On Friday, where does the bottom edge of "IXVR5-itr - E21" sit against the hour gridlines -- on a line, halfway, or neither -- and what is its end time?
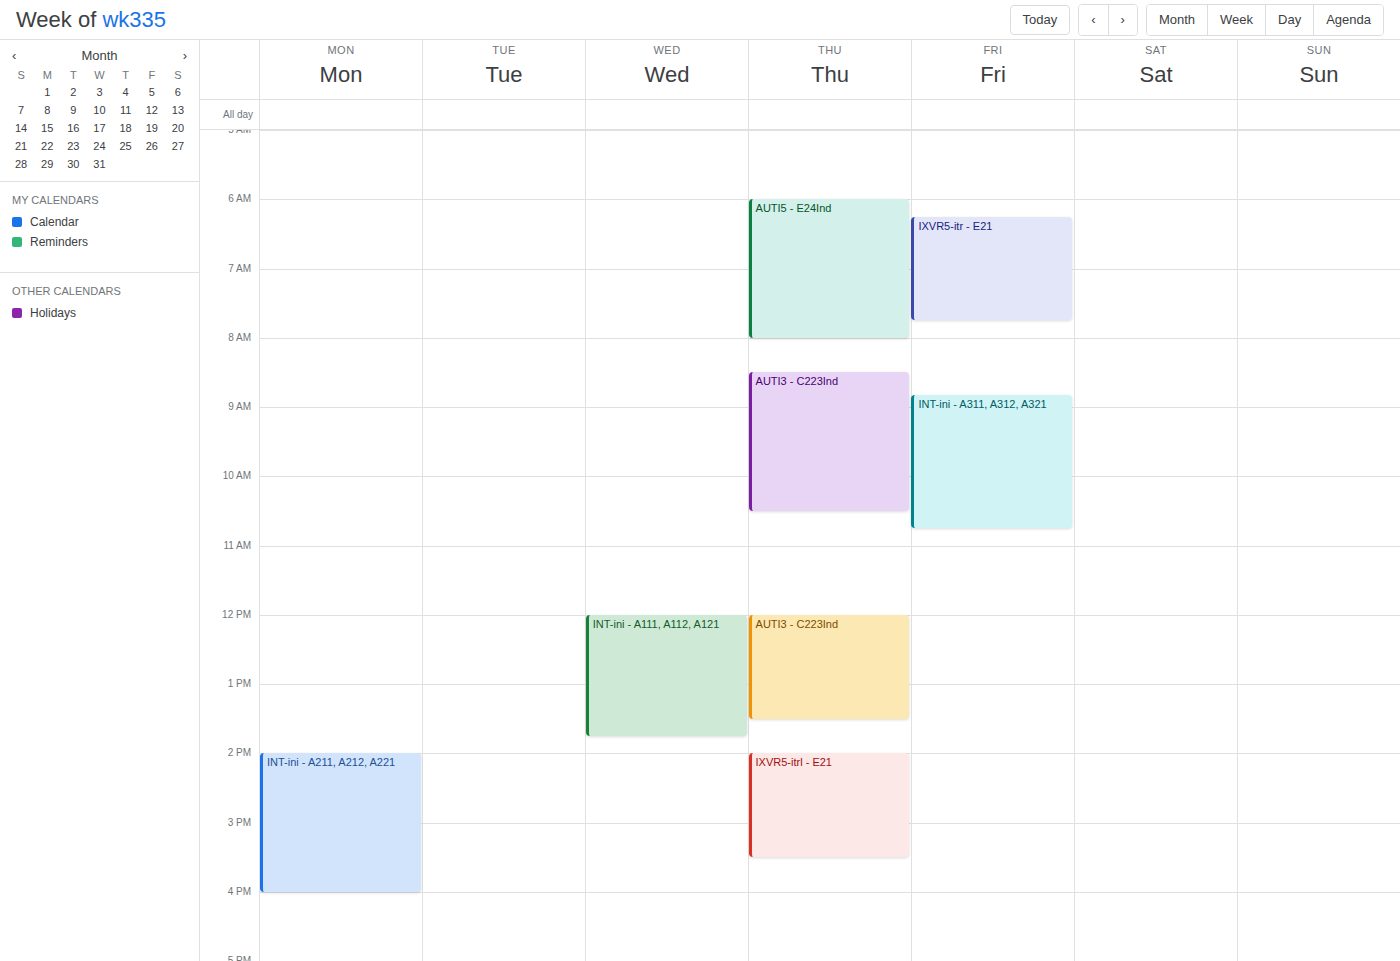
7:45 AM -- neither: three quarters of the way from the 7 AM line to the 8 AM line.